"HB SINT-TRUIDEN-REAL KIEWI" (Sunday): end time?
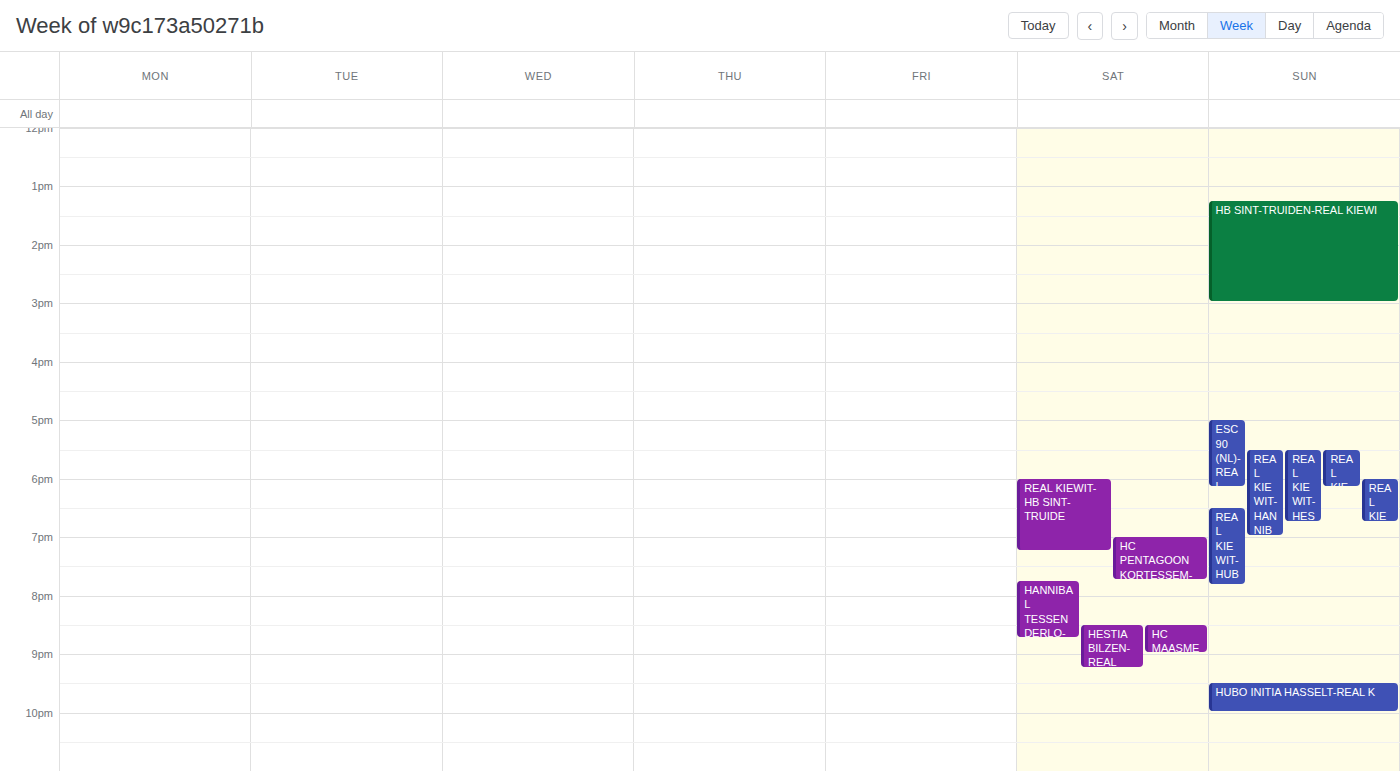
15:00